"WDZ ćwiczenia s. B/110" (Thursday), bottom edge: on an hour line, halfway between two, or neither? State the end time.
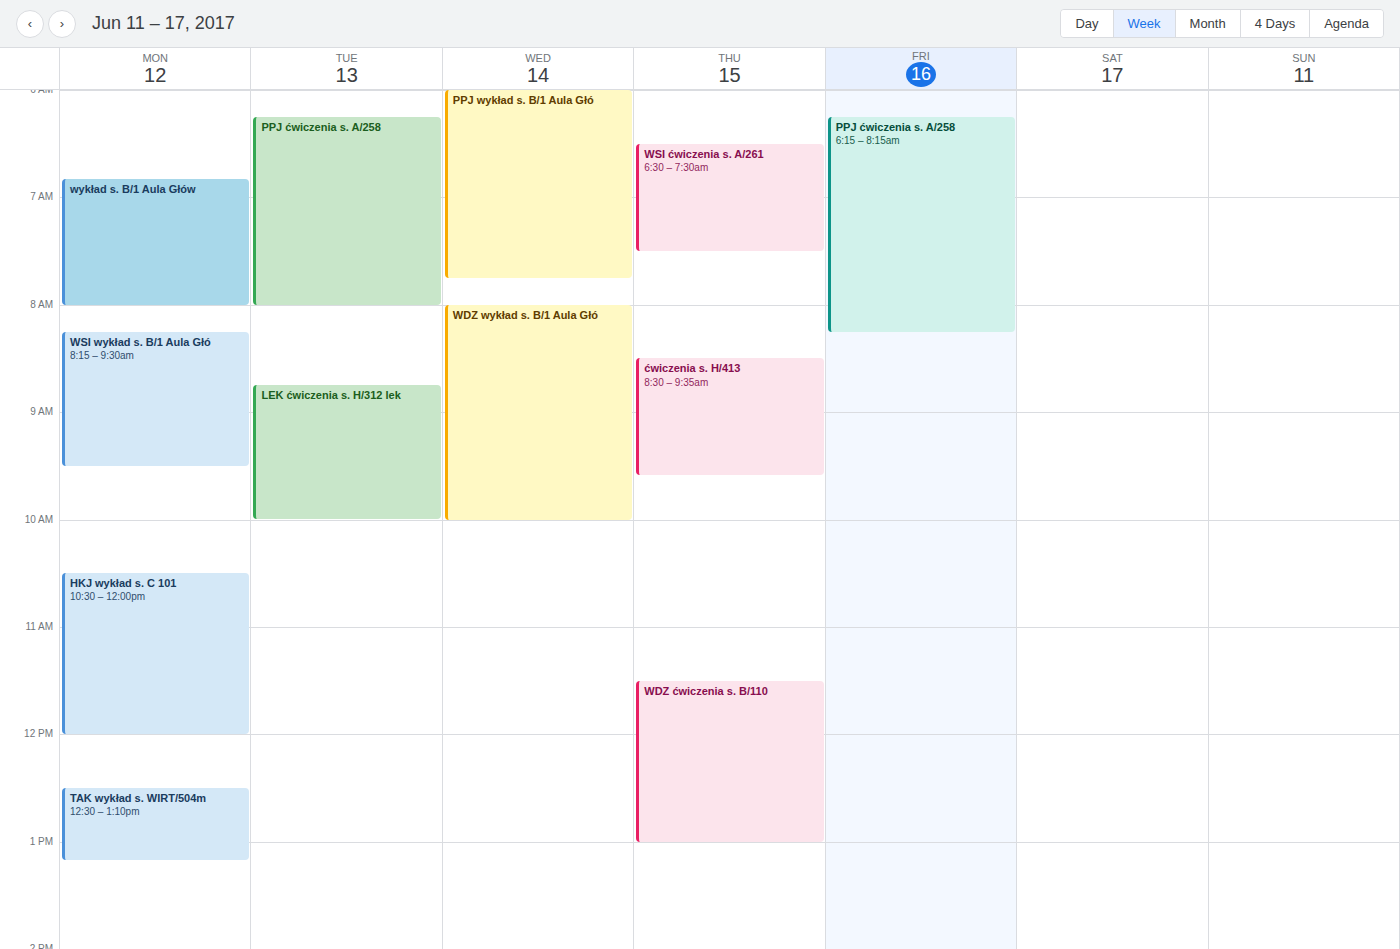
1:00 PM -- exactly on the 1 PM line.